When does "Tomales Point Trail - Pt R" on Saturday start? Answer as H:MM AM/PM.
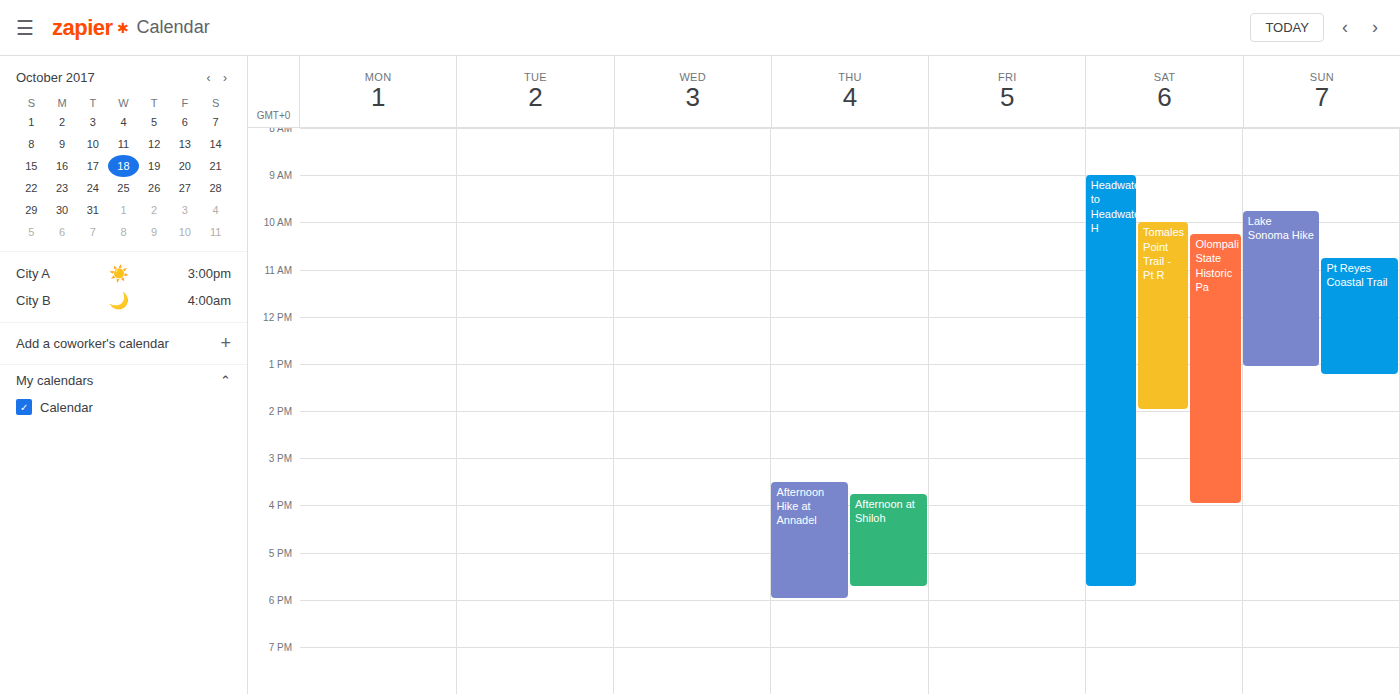
10:00 AM